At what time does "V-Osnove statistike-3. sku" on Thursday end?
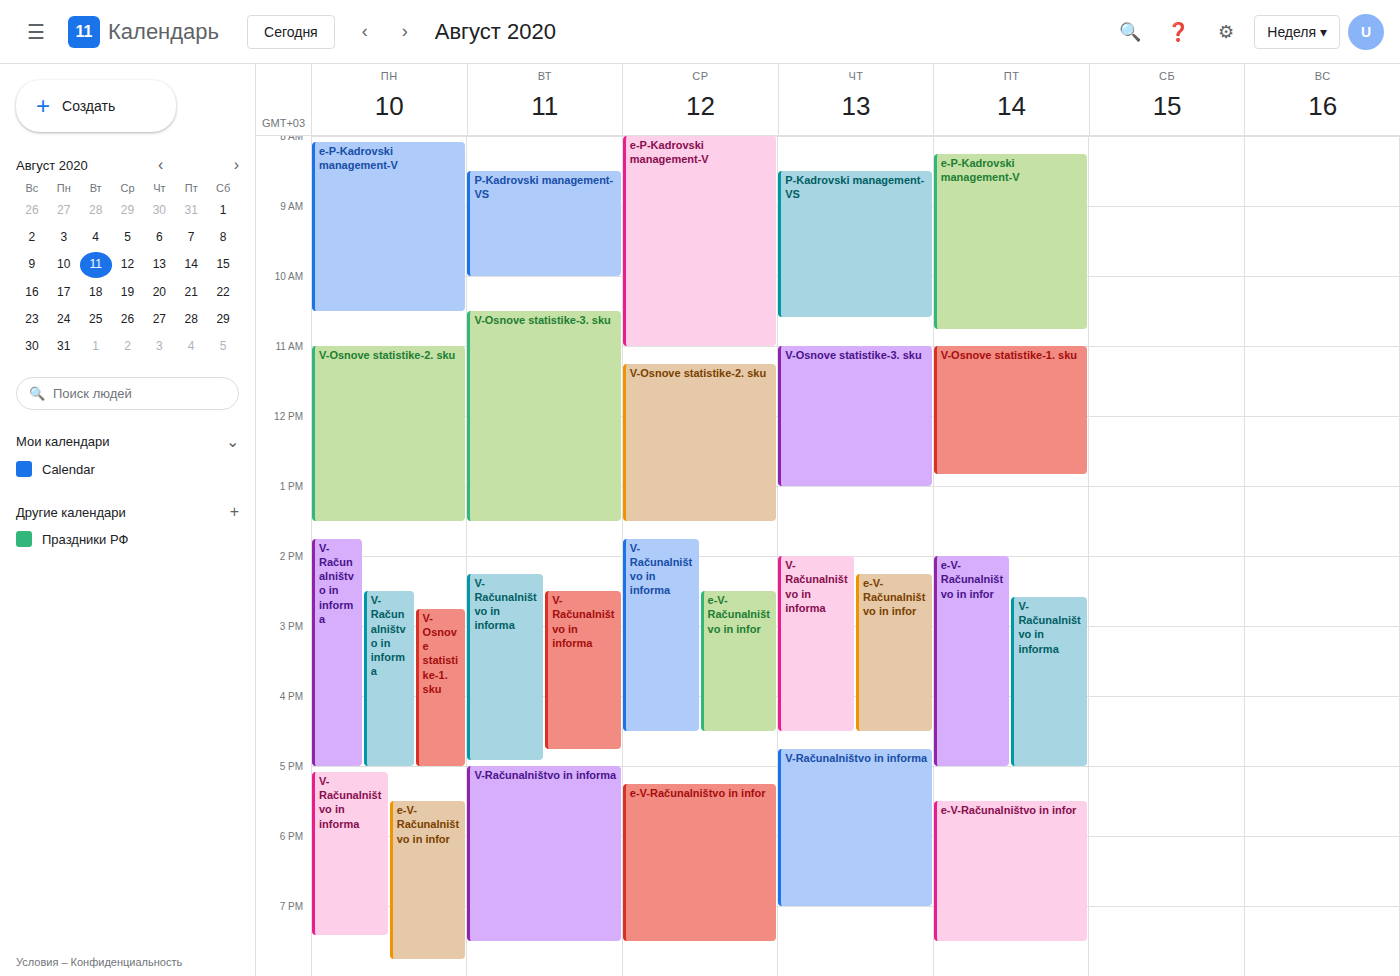
1:00 PM